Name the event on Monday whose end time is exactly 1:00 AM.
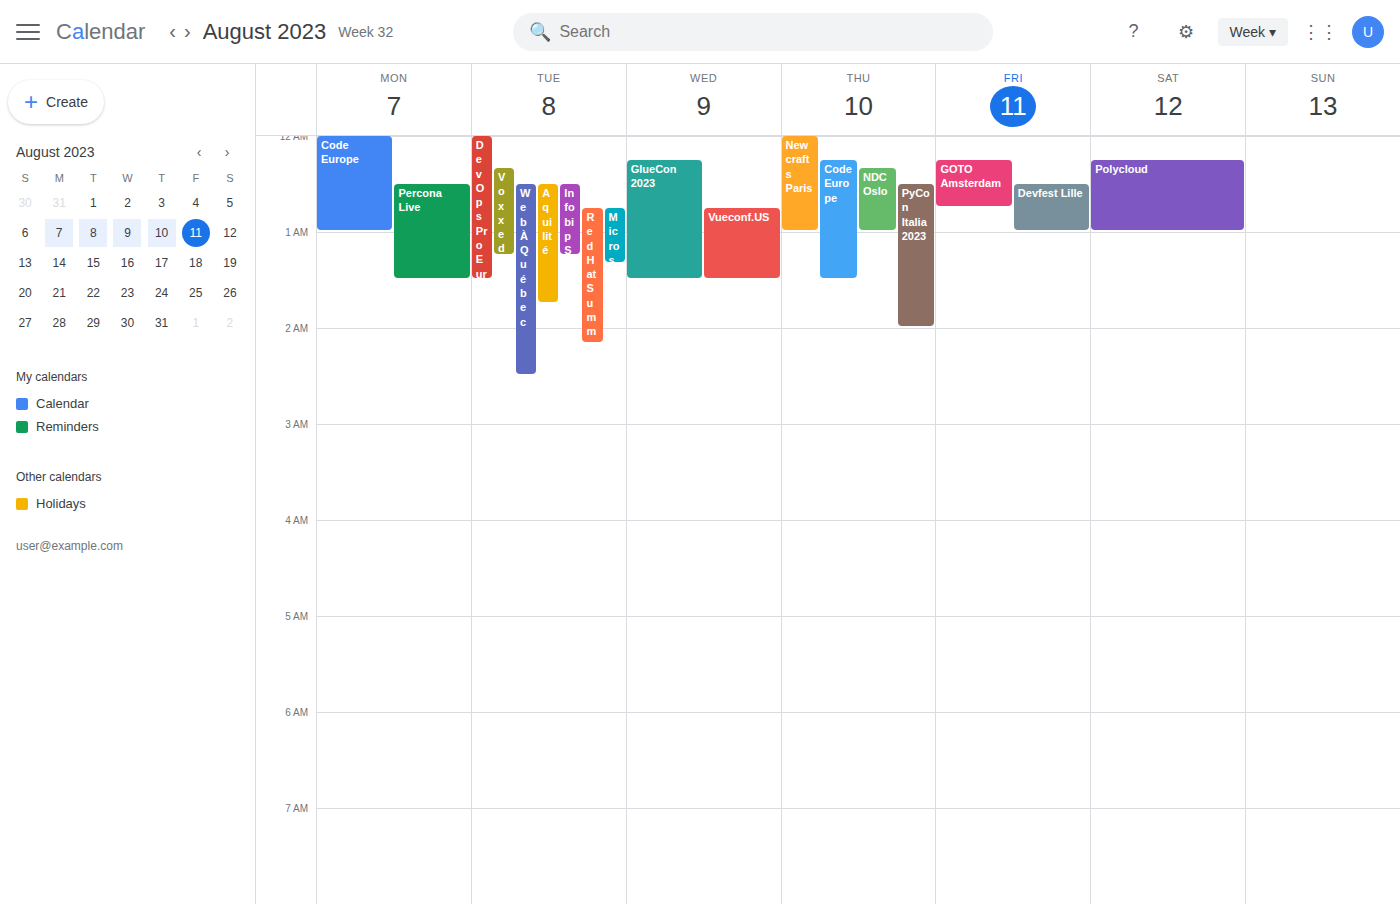
"Code Europe"